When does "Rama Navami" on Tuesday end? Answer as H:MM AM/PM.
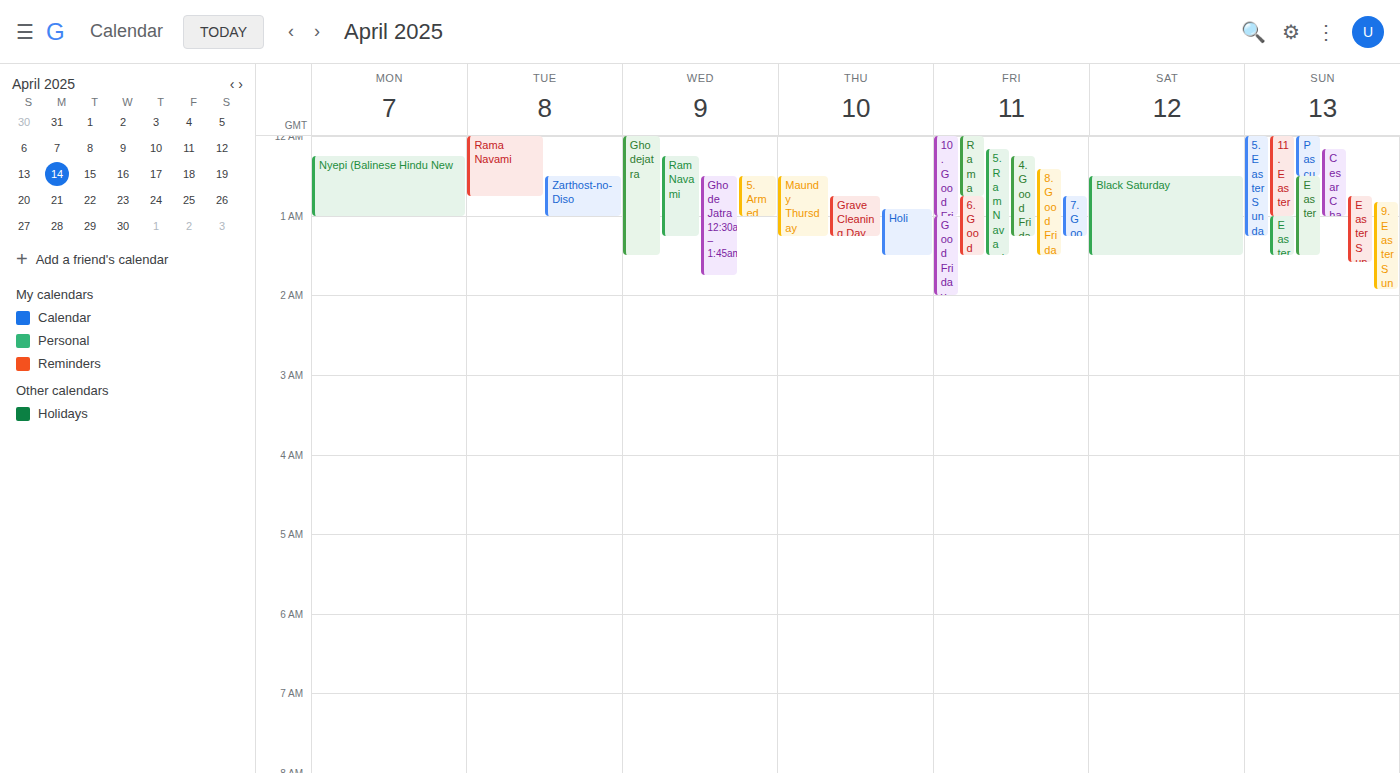
12:45 AM